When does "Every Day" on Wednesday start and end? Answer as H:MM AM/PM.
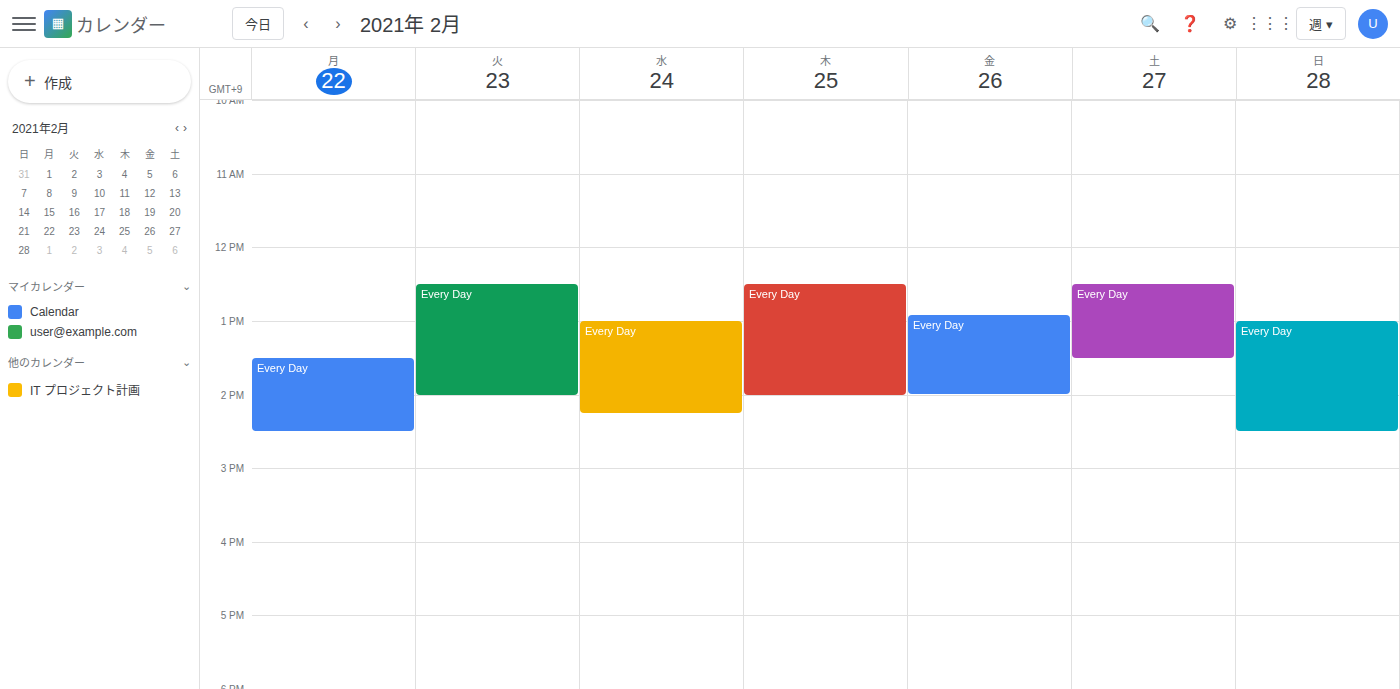
1:00 PM to 2:15 PM